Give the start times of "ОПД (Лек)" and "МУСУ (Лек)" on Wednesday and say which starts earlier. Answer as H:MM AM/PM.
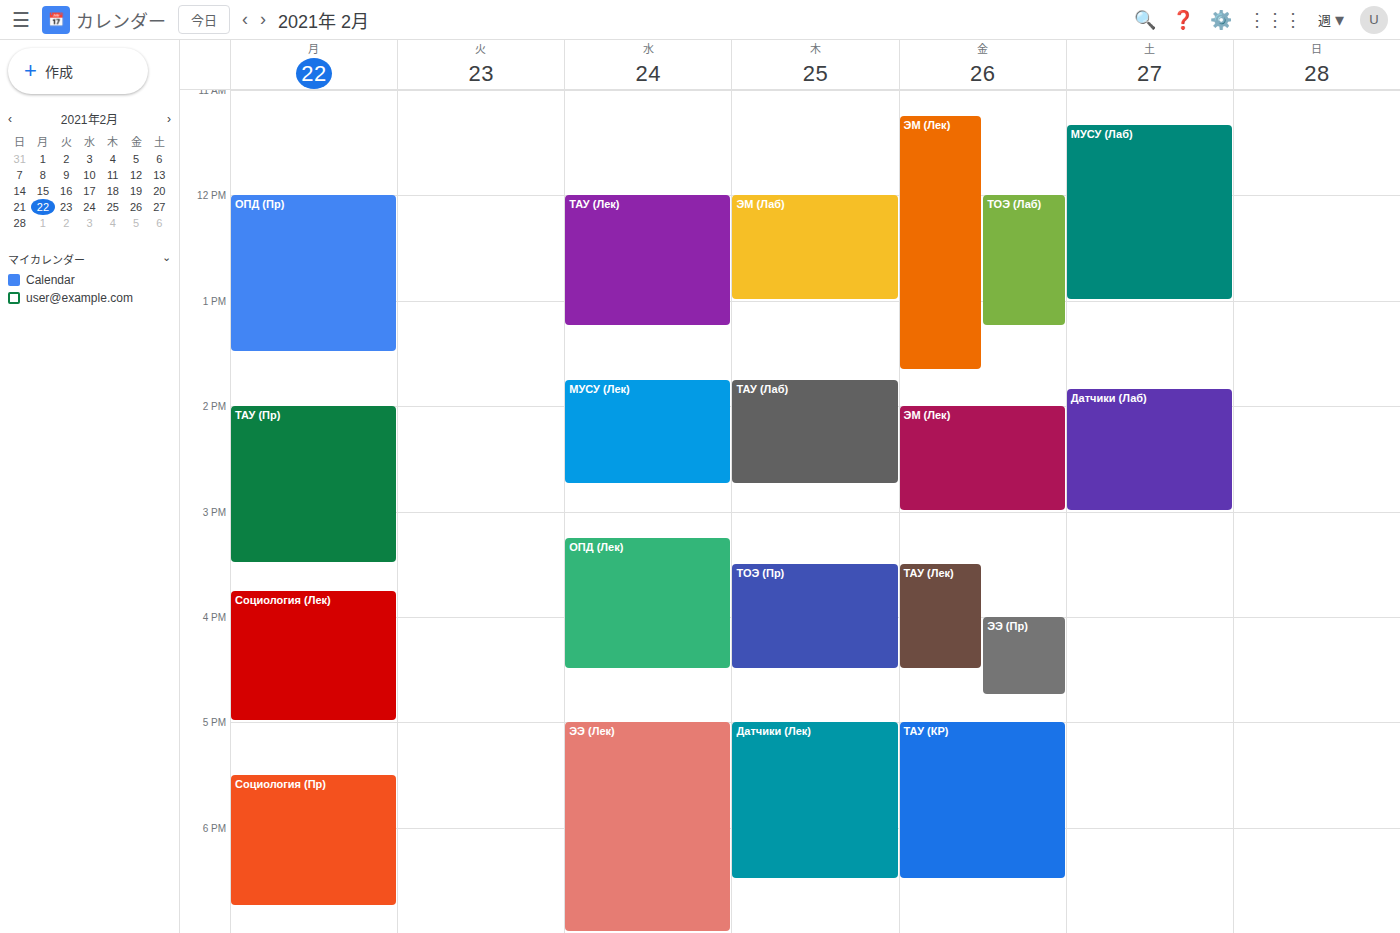
"МУСУ (Лек)" 1:45 PM; "ОПД (Лек)" 3:15 PM.